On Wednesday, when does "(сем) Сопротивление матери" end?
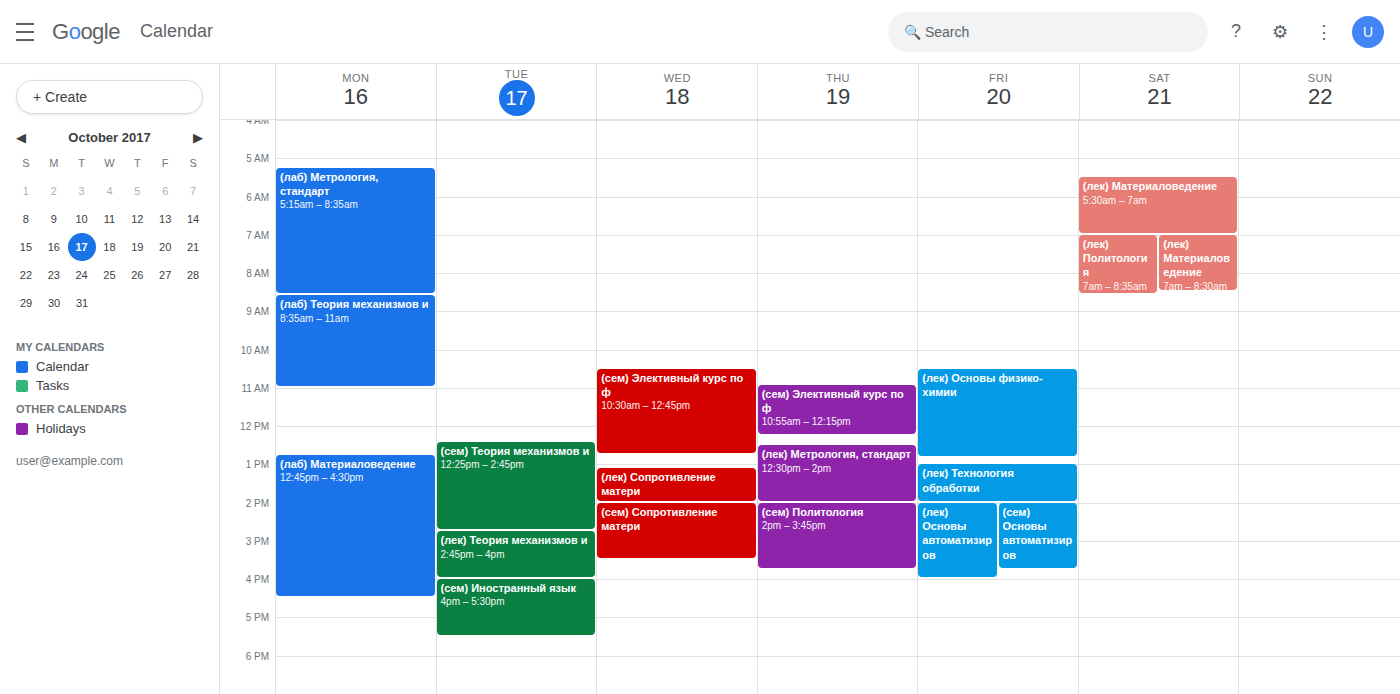
3:30 PM